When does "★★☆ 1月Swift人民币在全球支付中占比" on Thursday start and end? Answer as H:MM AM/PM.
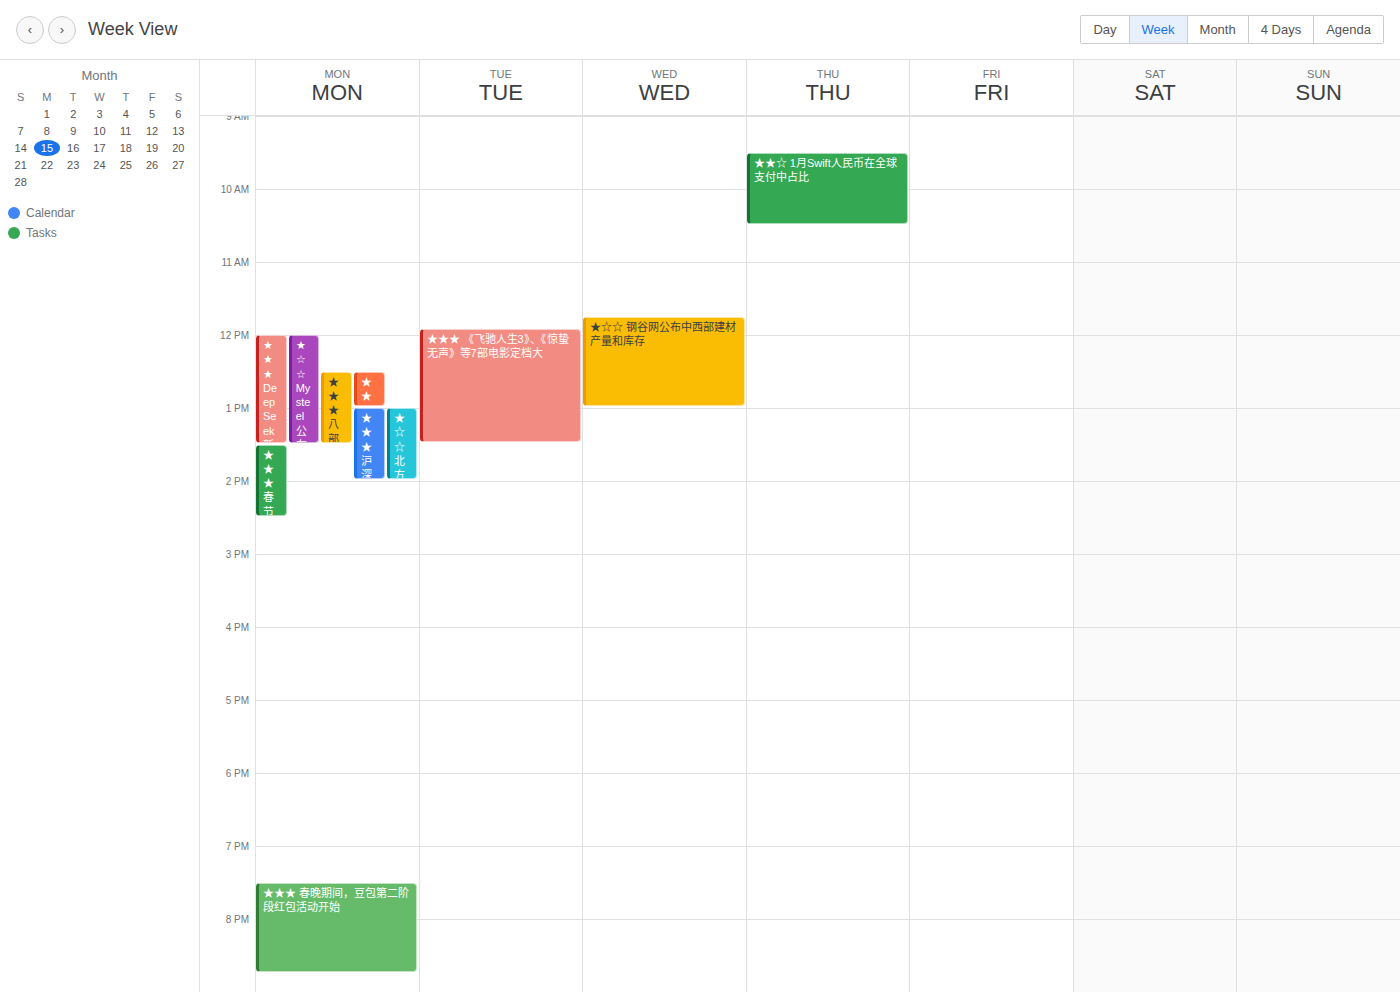
9:30 AM to 10:30 AM